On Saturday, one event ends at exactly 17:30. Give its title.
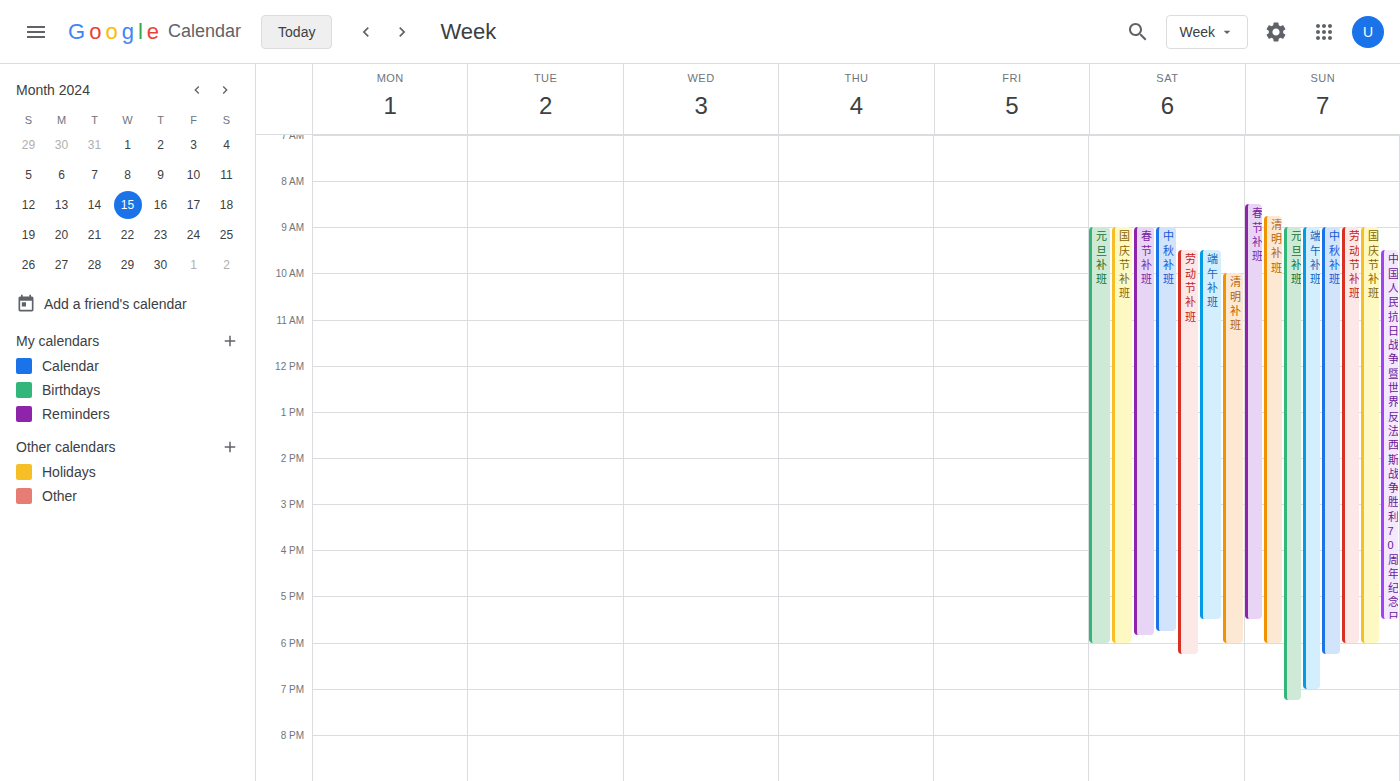
"端午 补班"